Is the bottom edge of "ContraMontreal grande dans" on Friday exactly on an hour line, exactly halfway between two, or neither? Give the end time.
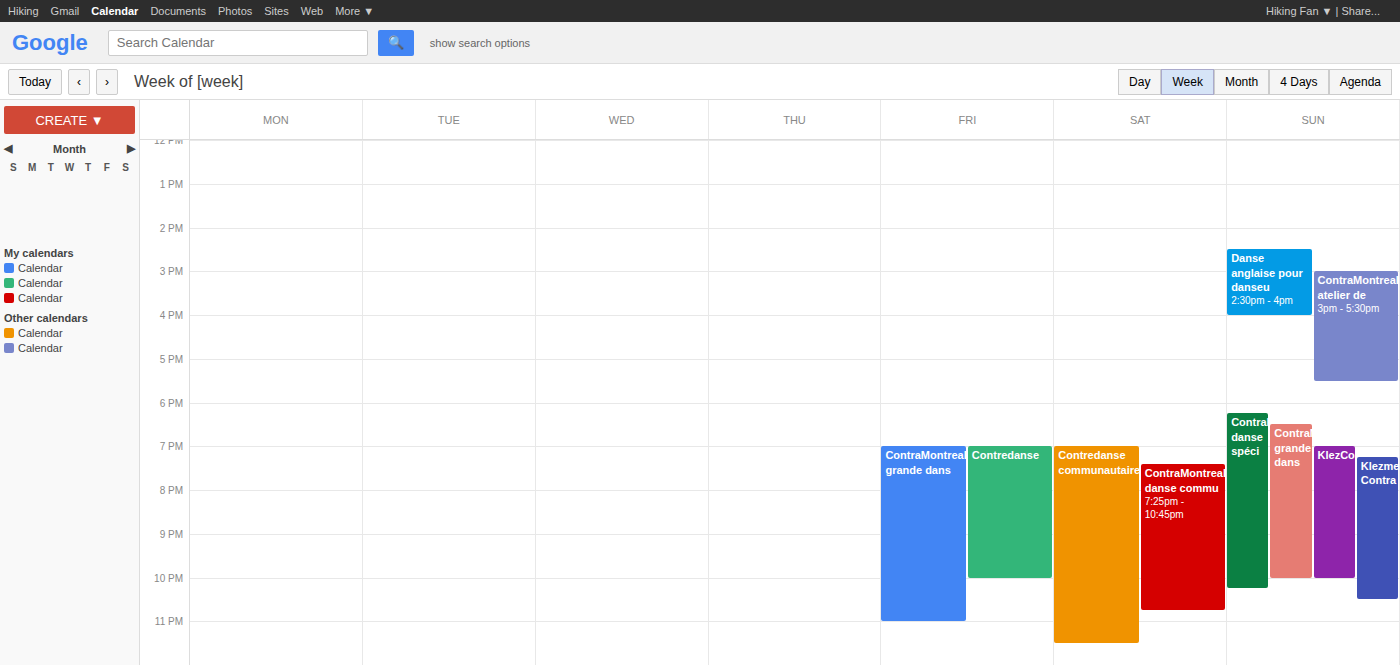
11:00 PM -- exactly on the 11 PM line.